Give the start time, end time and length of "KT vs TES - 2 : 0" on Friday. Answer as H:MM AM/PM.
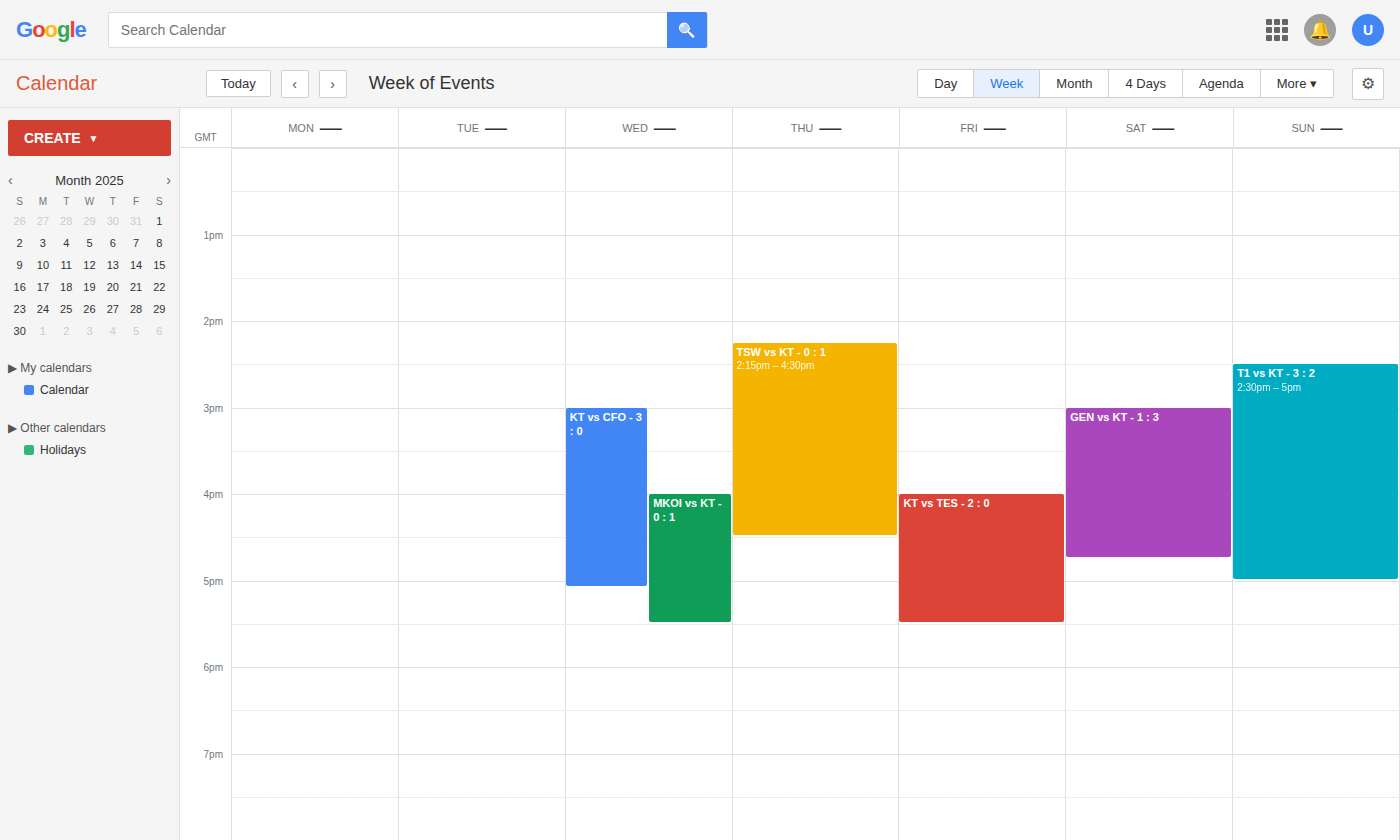
4:00 PM to 5:30 PM, 1 hour 30 minutes